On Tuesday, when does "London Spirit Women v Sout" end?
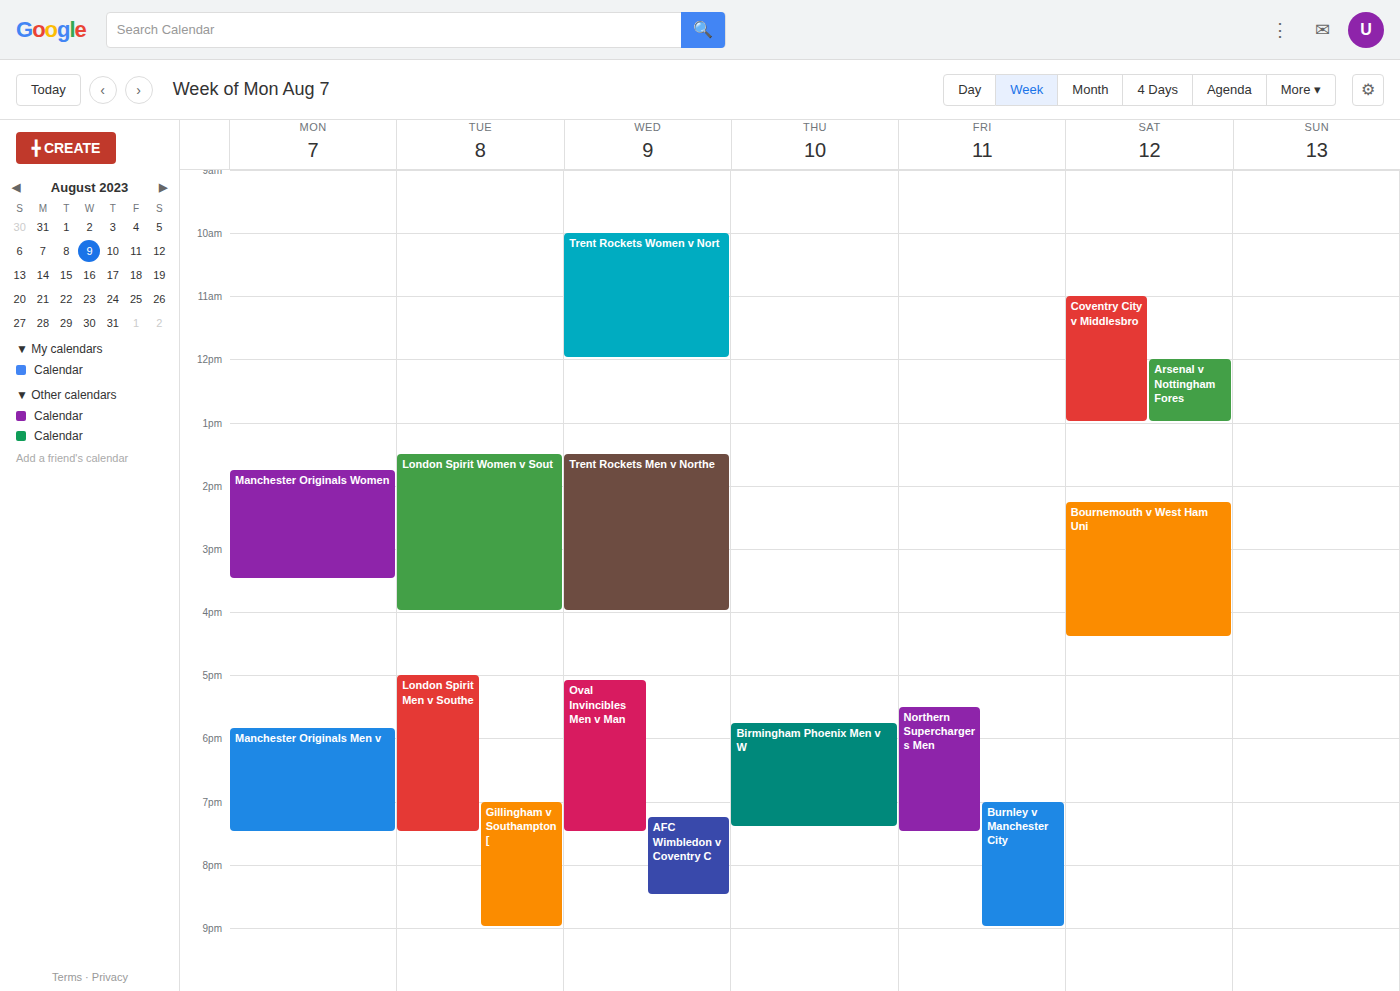
4:00 PM